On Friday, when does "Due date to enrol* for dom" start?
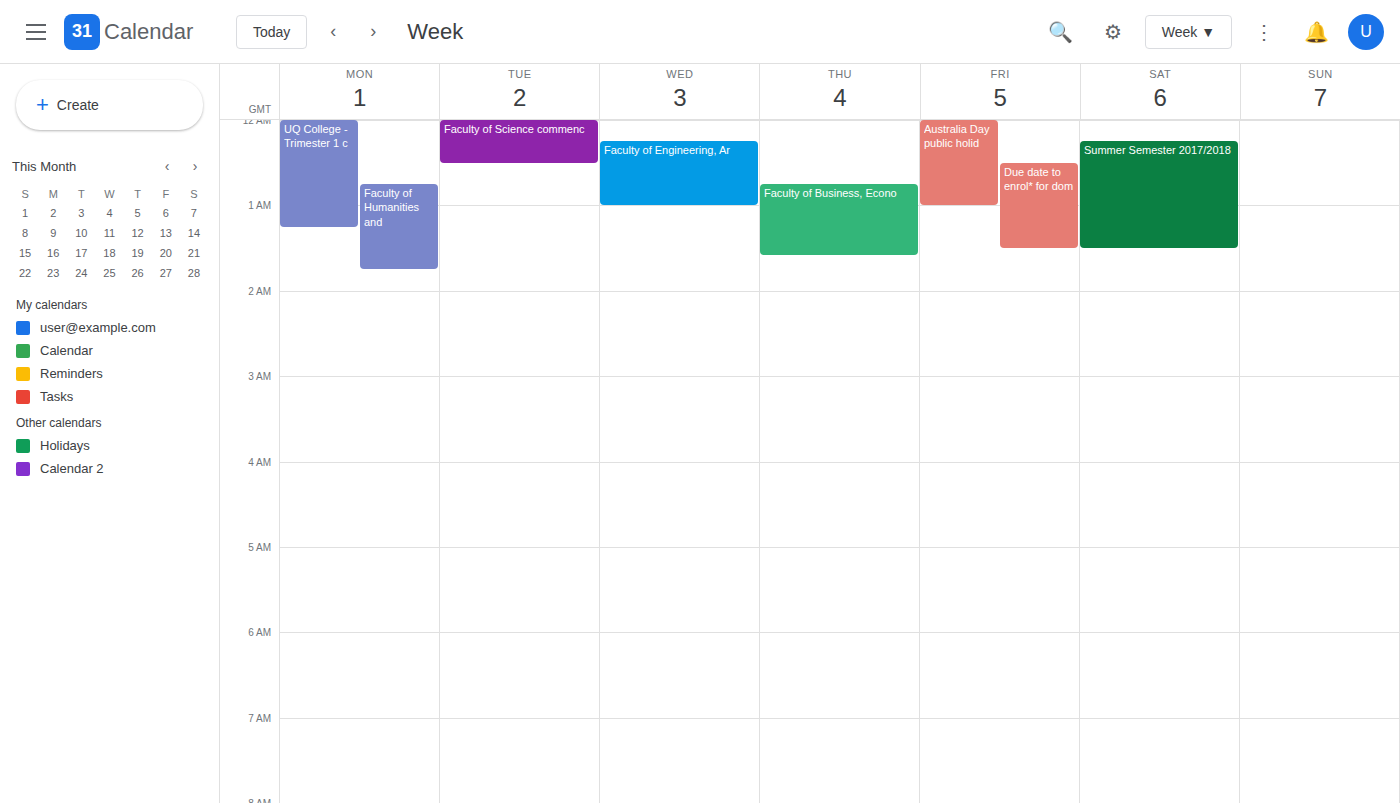
12:30 AM